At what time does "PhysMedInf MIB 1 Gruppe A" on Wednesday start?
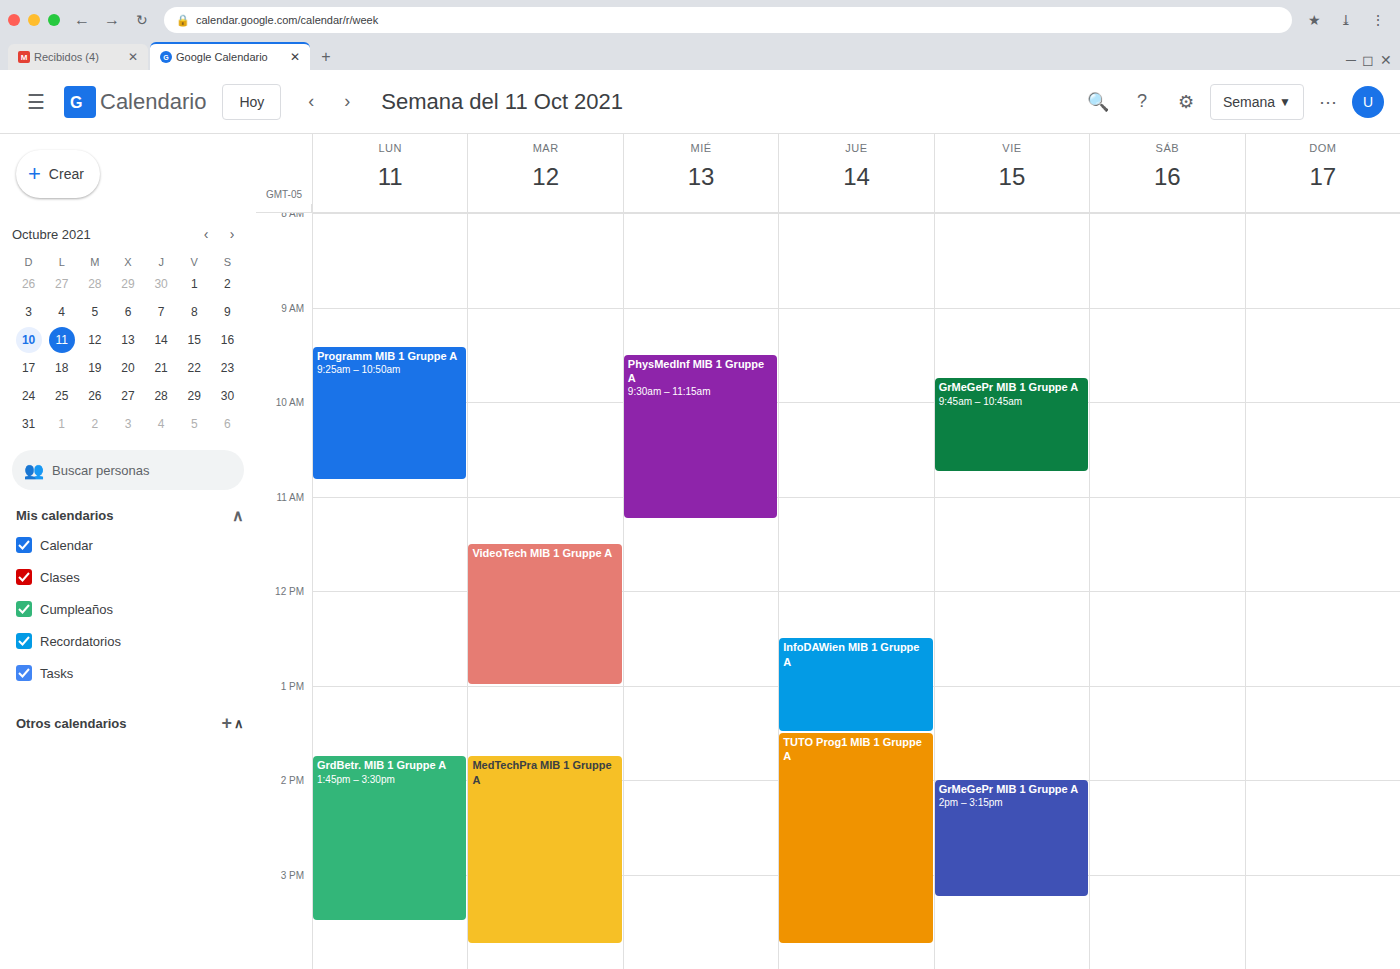
9:30 AM